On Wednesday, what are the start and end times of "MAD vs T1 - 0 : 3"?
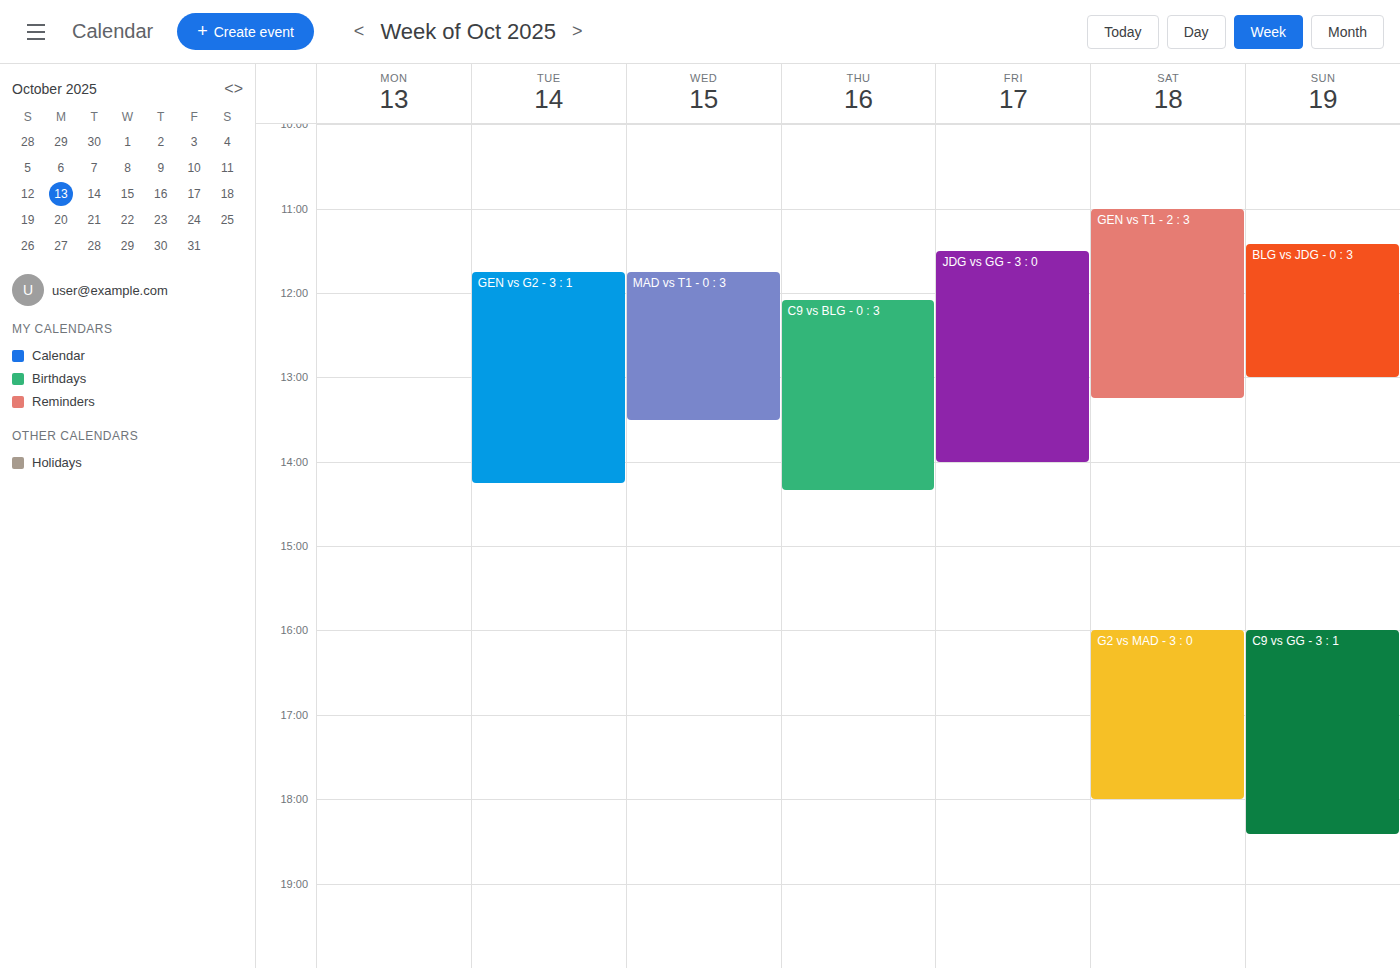
11:45 AM to 1:30 PM